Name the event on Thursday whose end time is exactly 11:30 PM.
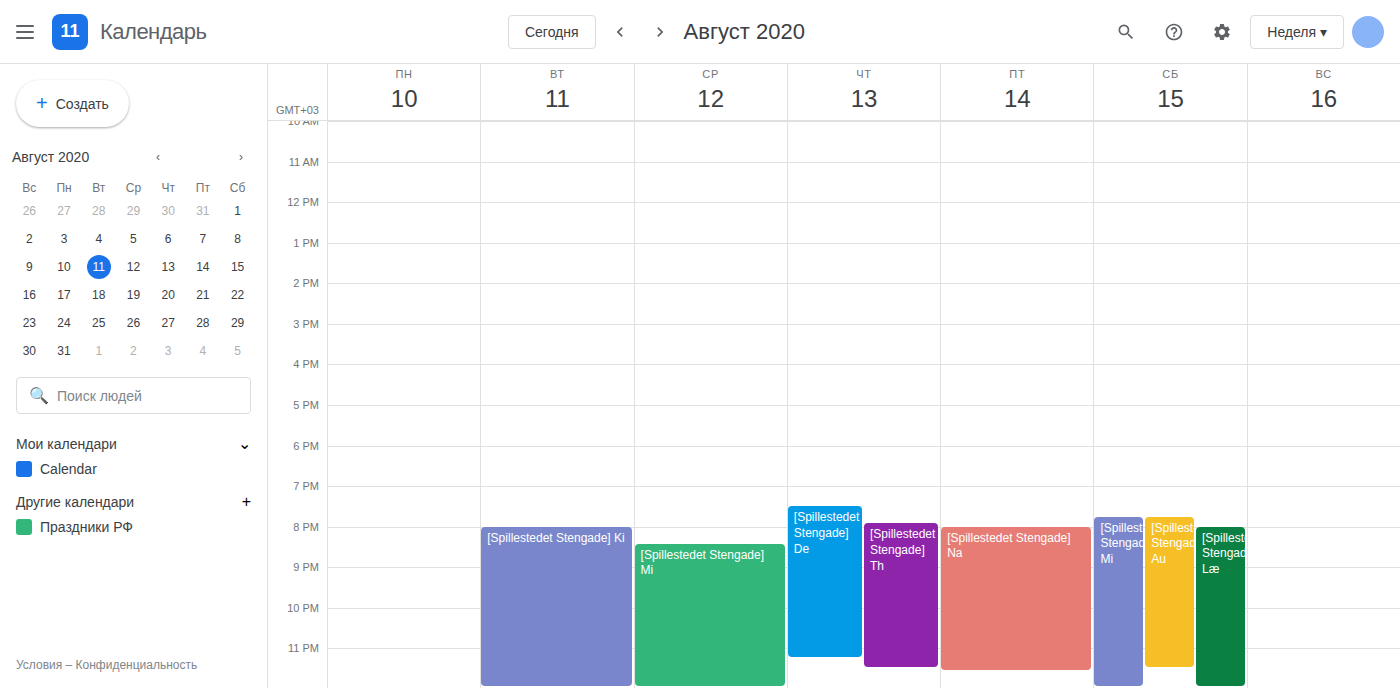
"[Spillestedet Stengade] Th"